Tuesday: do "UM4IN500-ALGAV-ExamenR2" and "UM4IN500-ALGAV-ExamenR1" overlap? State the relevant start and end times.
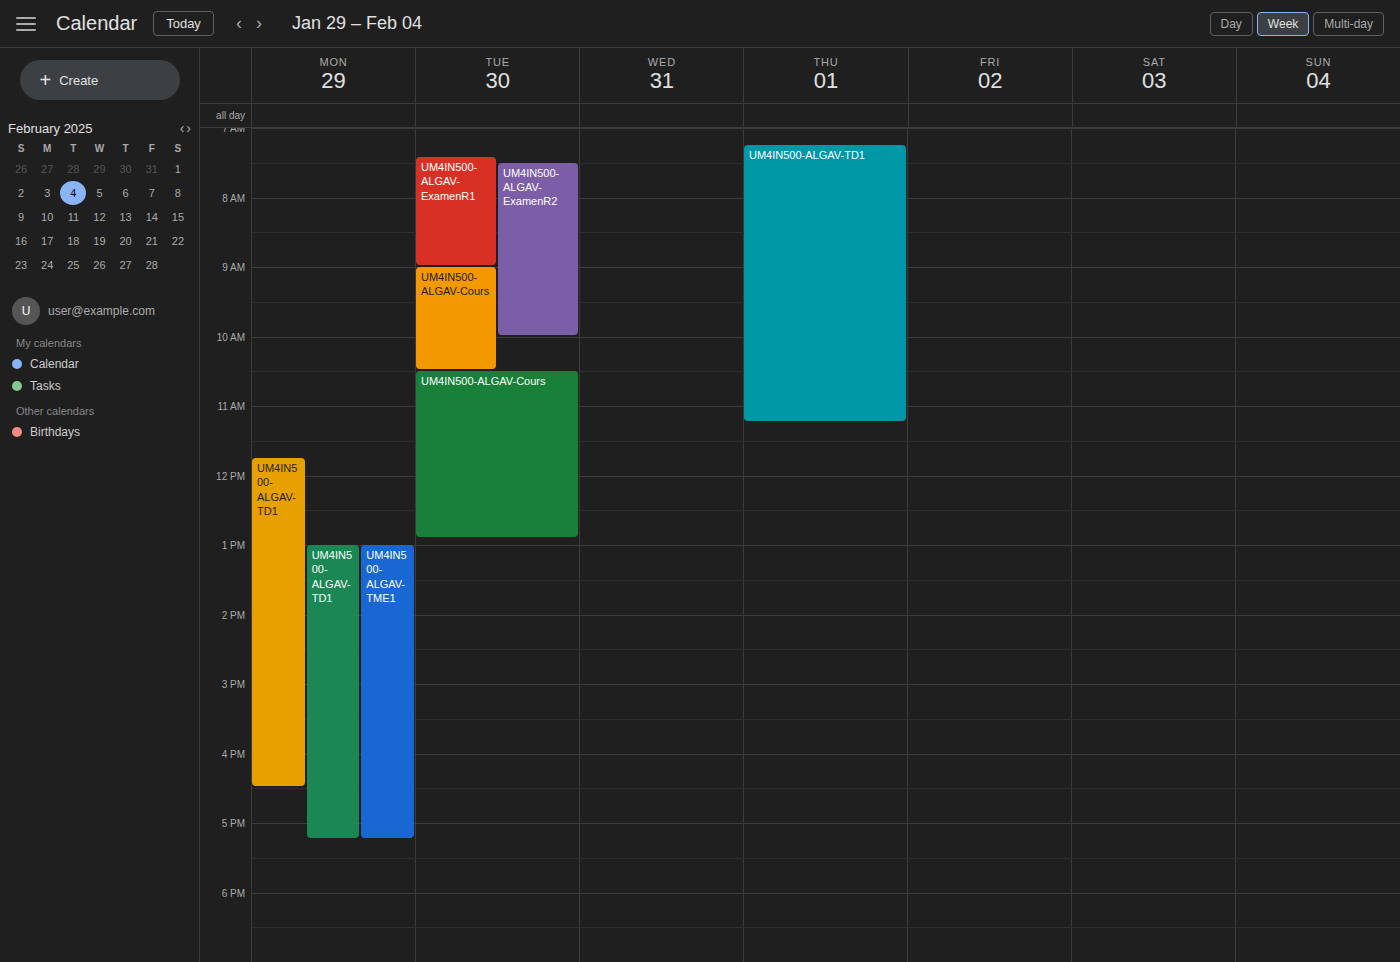
"UM4IN500-ALGAV-ExamenR2" starts at 7:30 AM, before "UM4IN500-ALGAV-ExamenR1" ends at 9:00 AM -- they overlap.